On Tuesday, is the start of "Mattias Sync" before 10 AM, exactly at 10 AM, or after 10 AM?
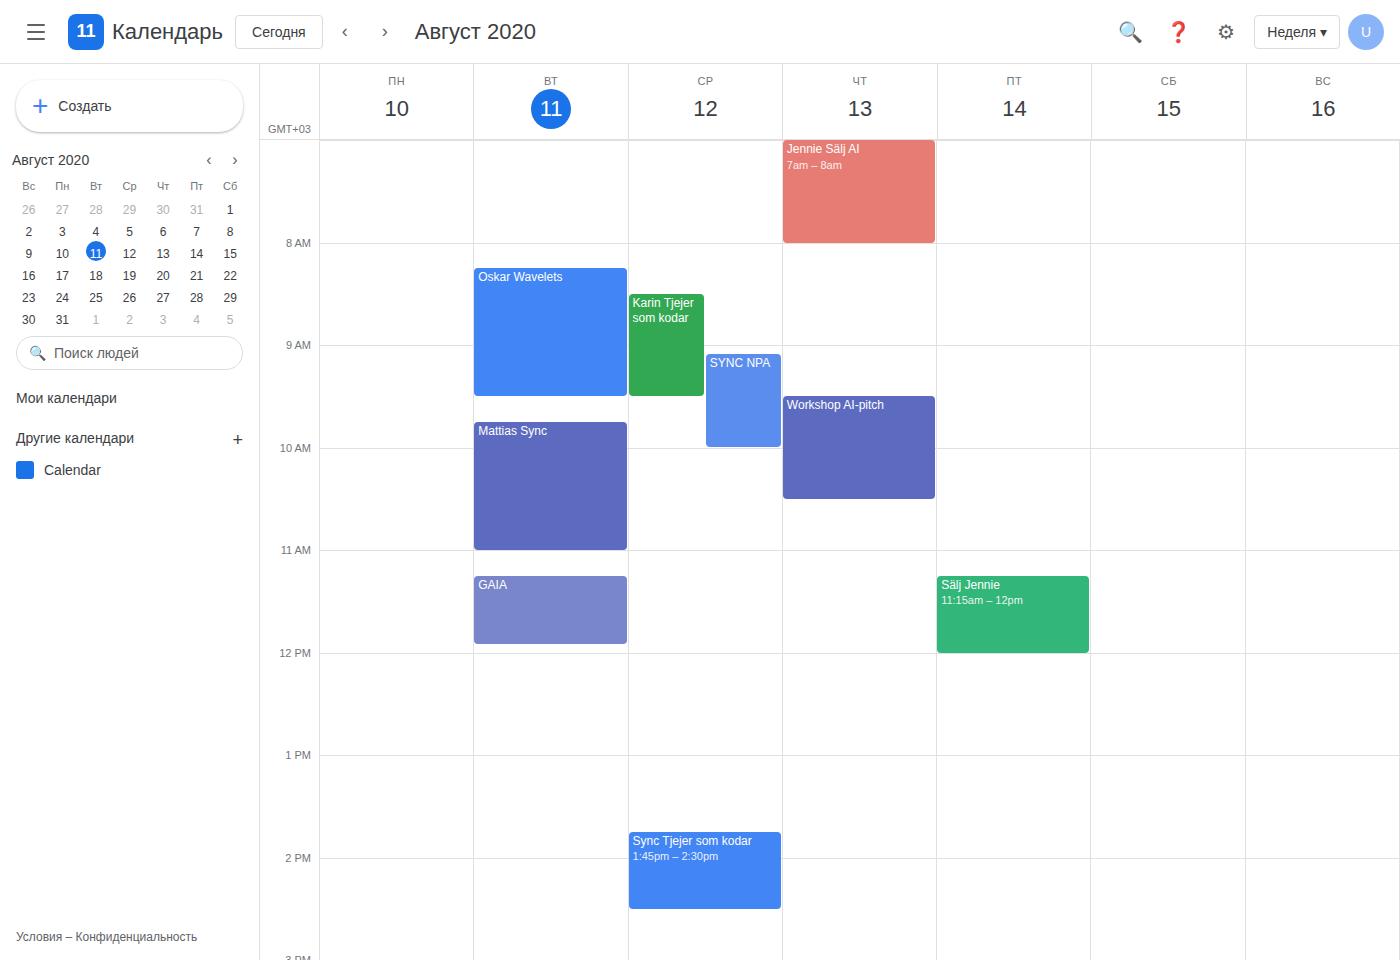
9:45 AM -- before 10 AM, 15 minutes above the 10 AM line.